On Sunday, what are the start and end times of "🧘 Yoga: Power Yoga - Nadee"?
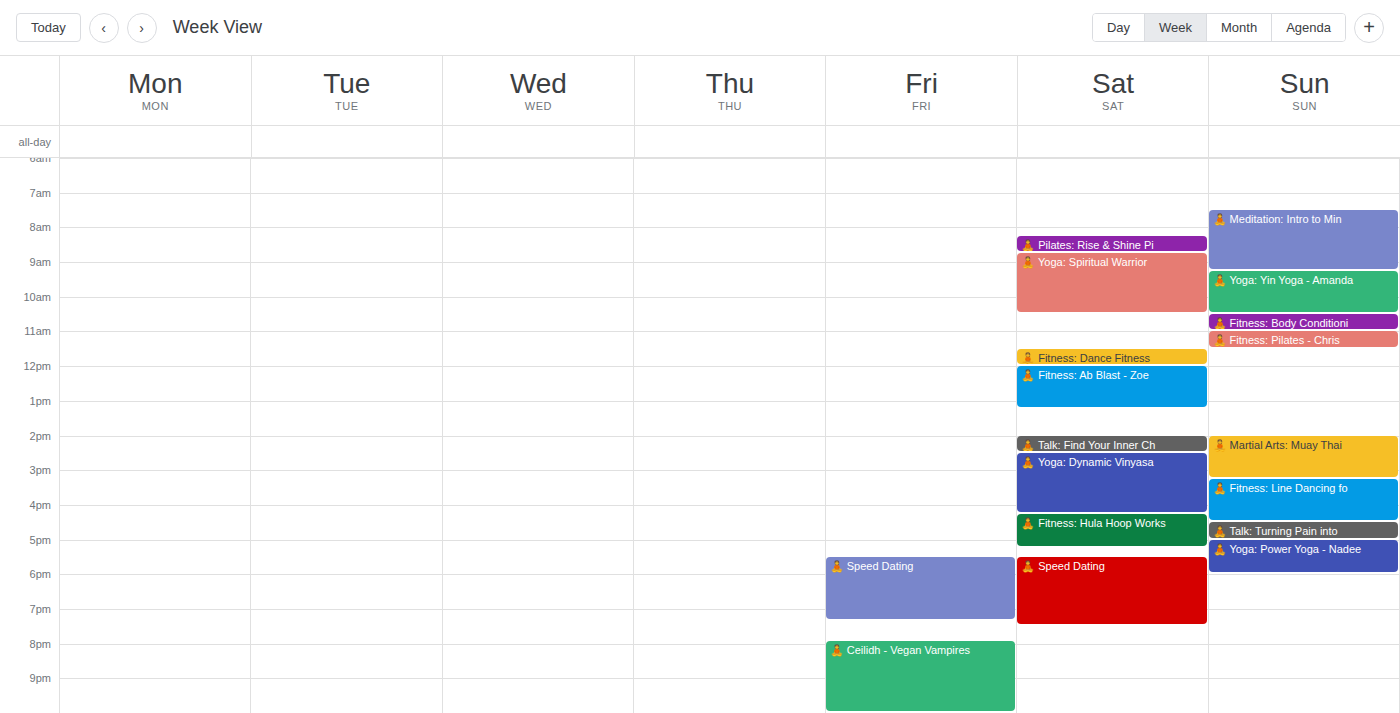
5:00 PM to 6:00 PM